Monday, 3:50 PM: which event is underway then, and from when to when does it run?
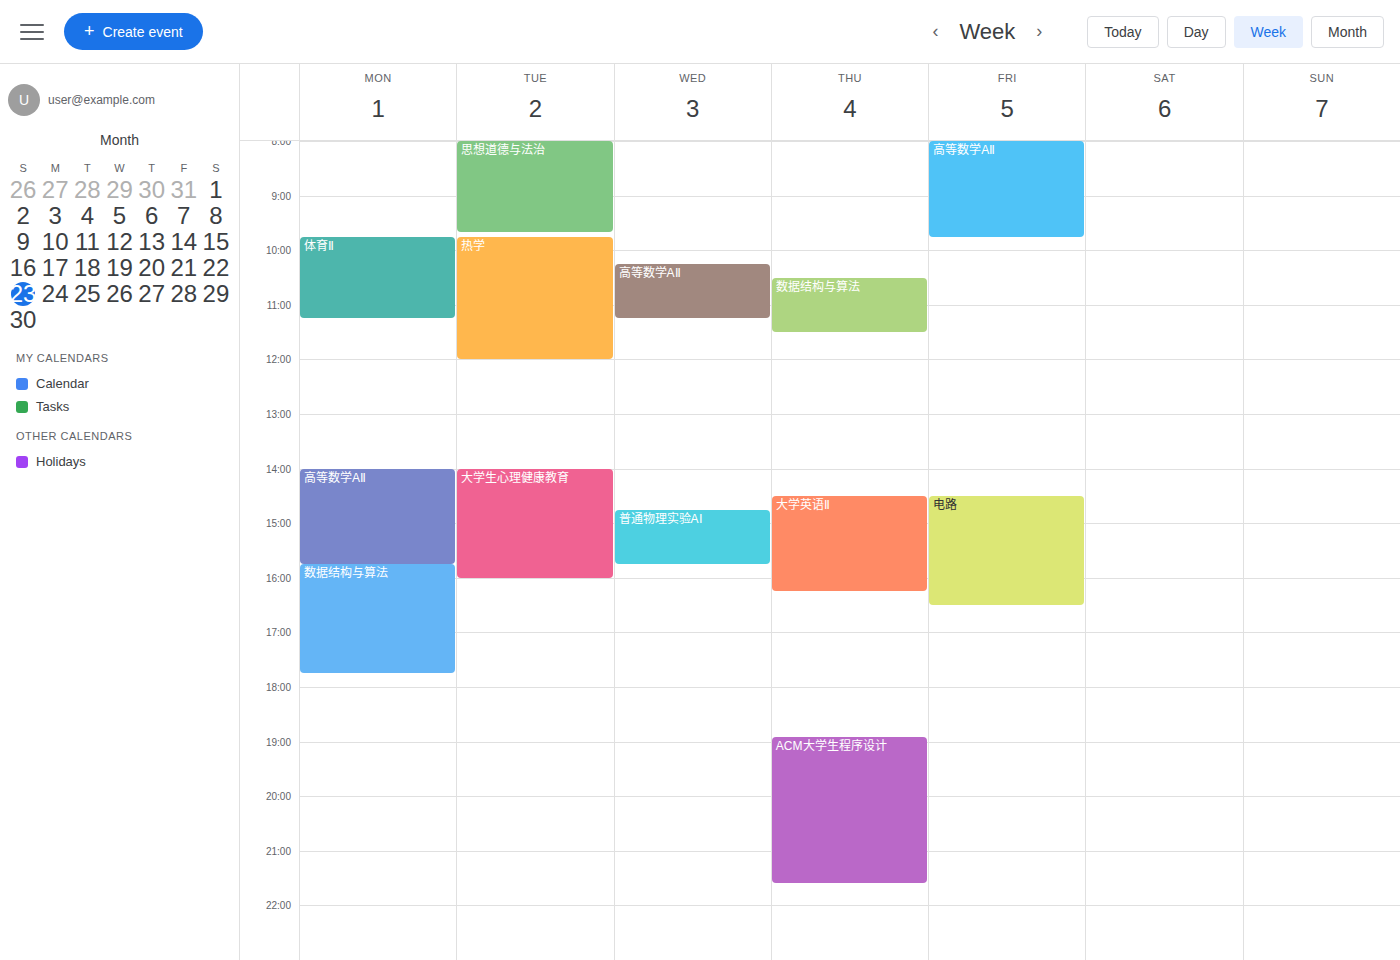
"数据结构与算法", 3:45 PM to 5:45 PM